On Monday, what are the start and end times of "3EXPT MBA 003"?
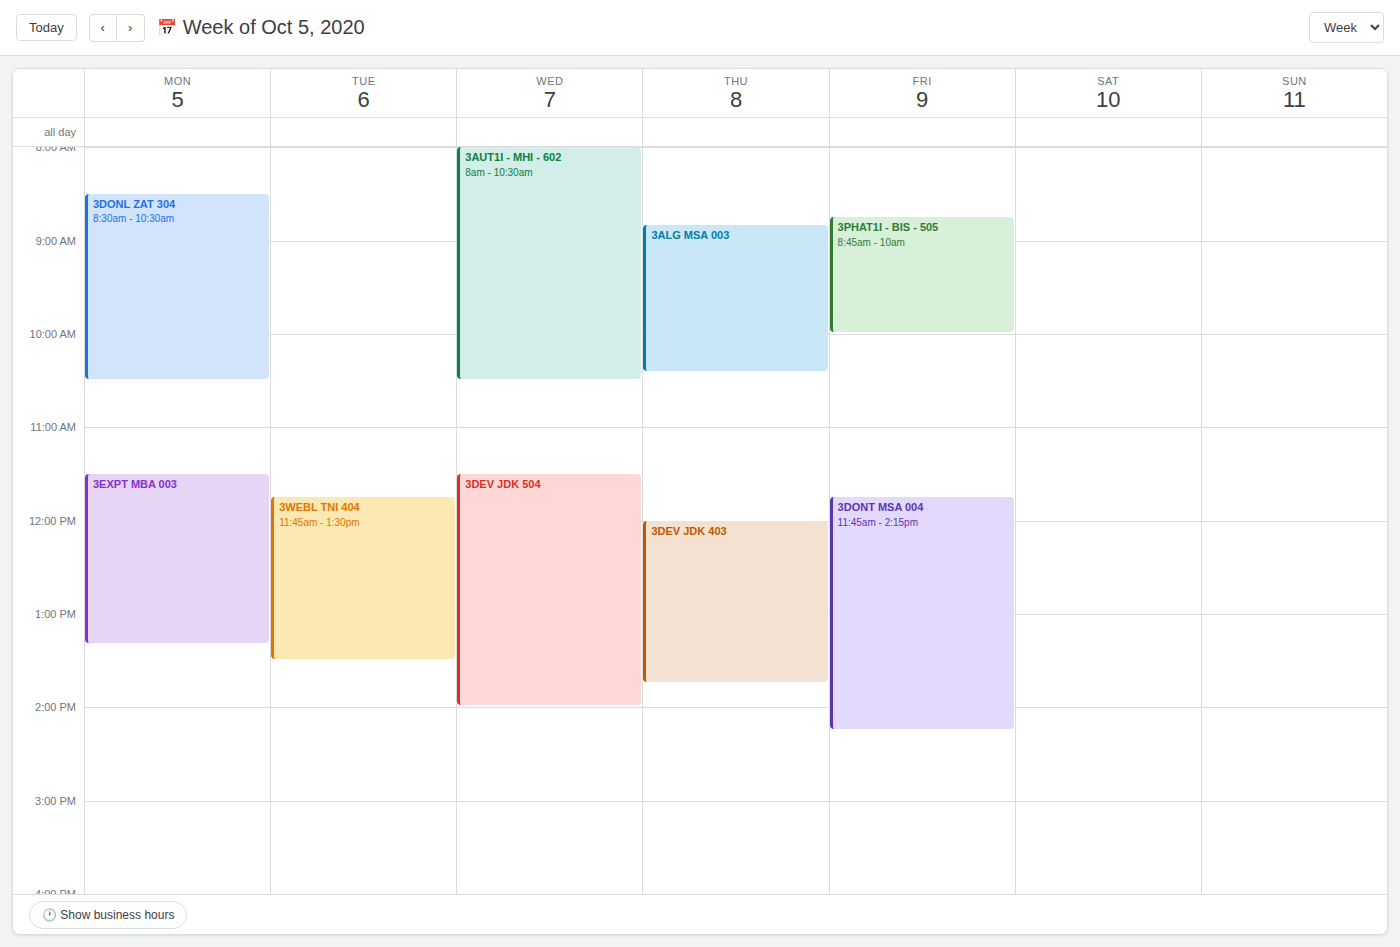
11:30 AM to 1:20 PM